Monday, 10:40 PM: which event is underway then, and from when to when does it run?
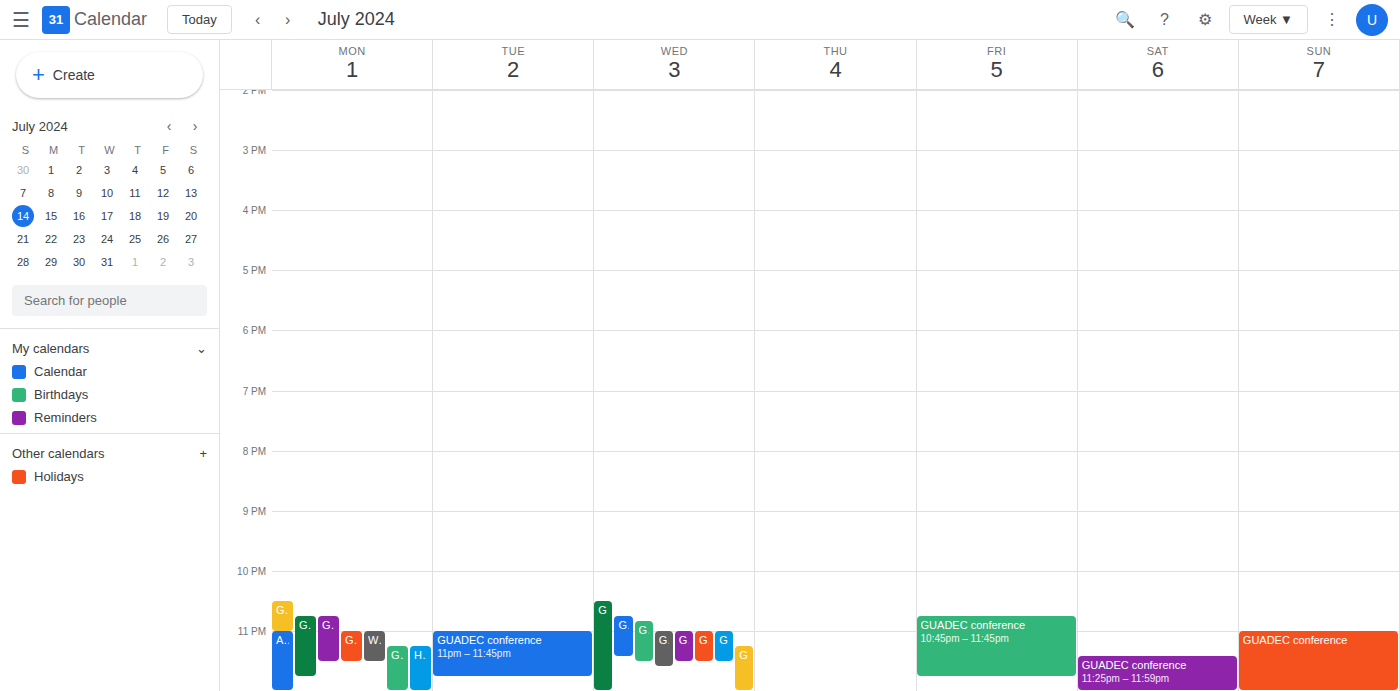
"GNOME .92 rc tarballs", 10:30 PM to 11:00 PM